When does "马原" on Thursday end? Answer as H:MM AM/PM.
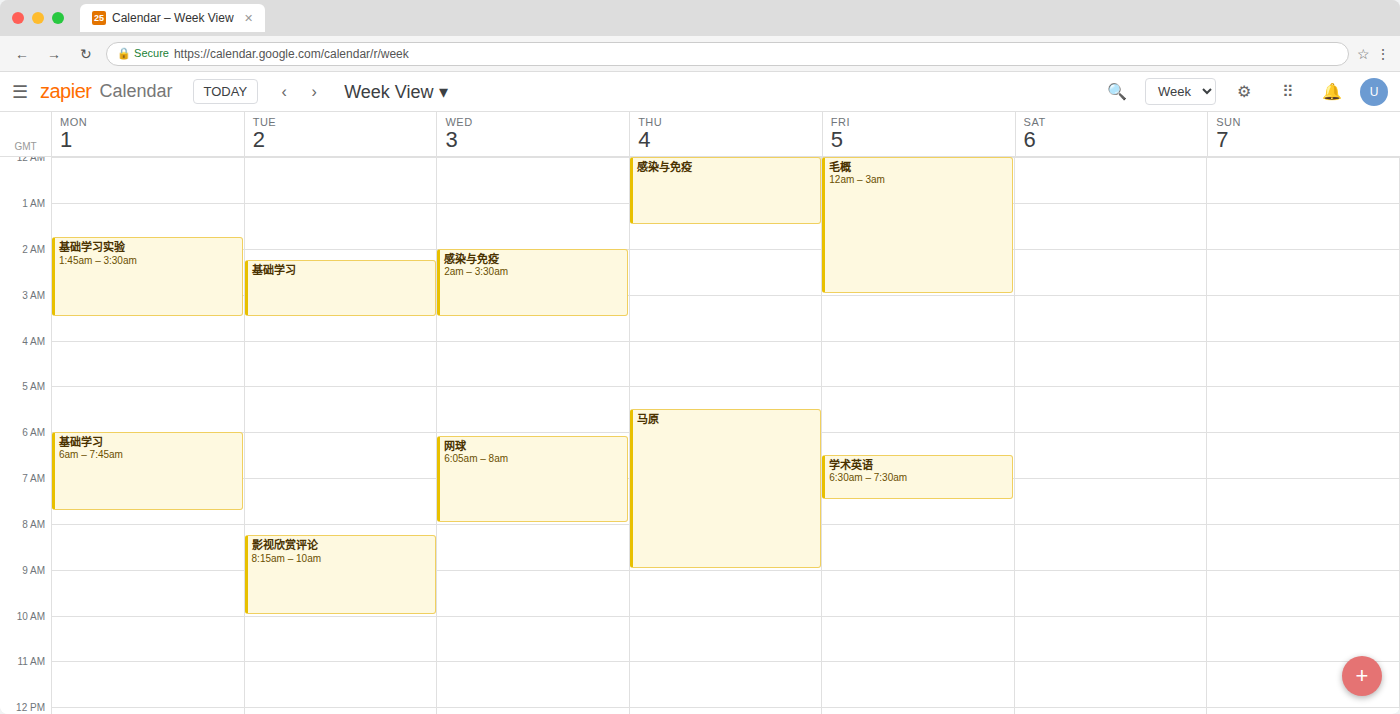
9:00 AM